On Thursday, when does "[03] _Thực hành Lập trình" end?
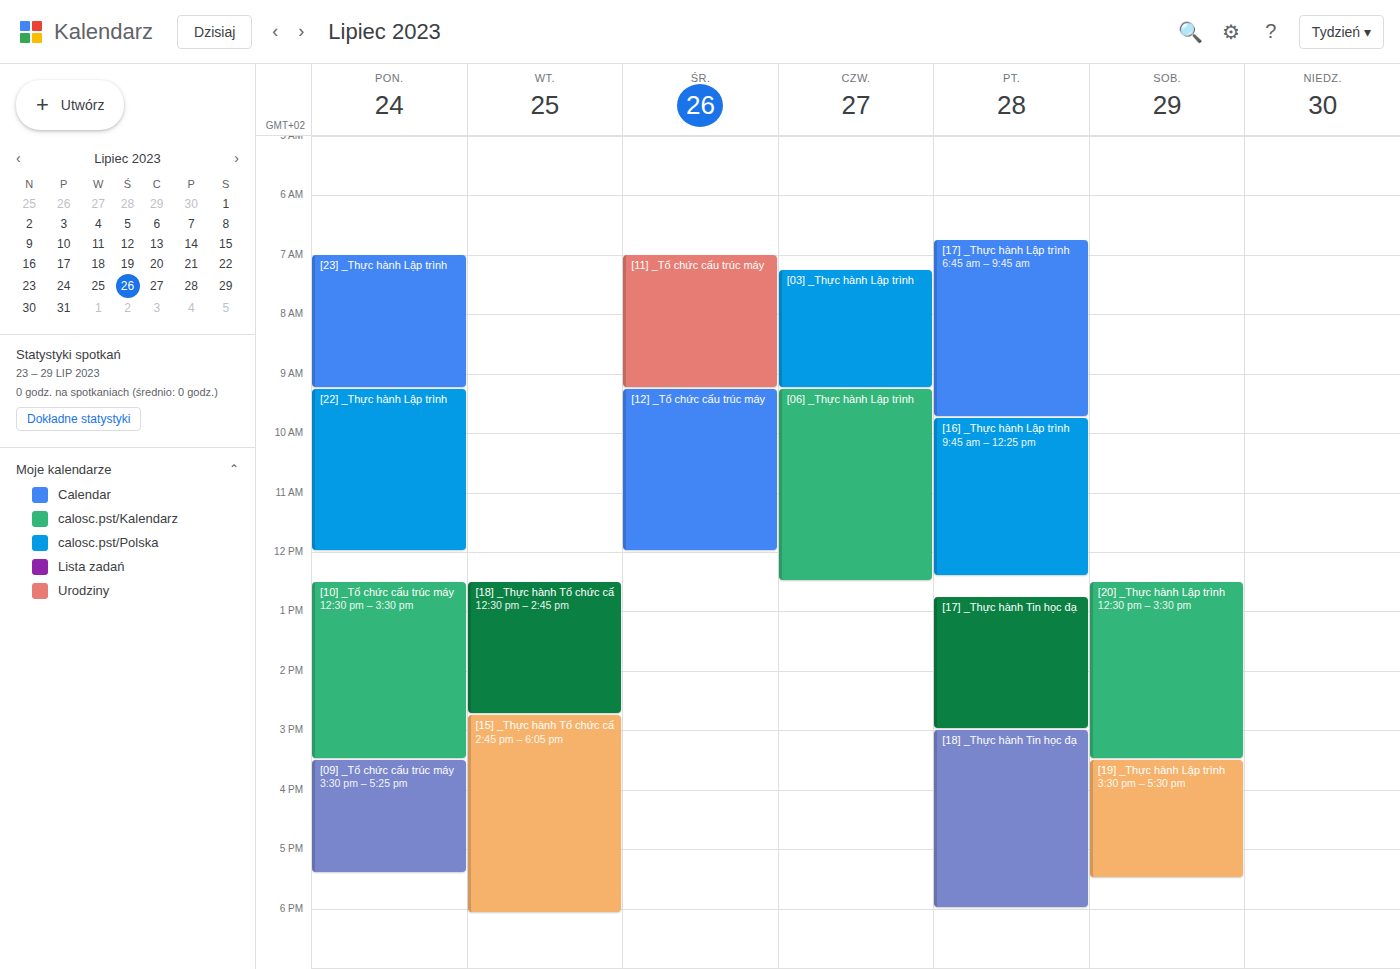
09:15